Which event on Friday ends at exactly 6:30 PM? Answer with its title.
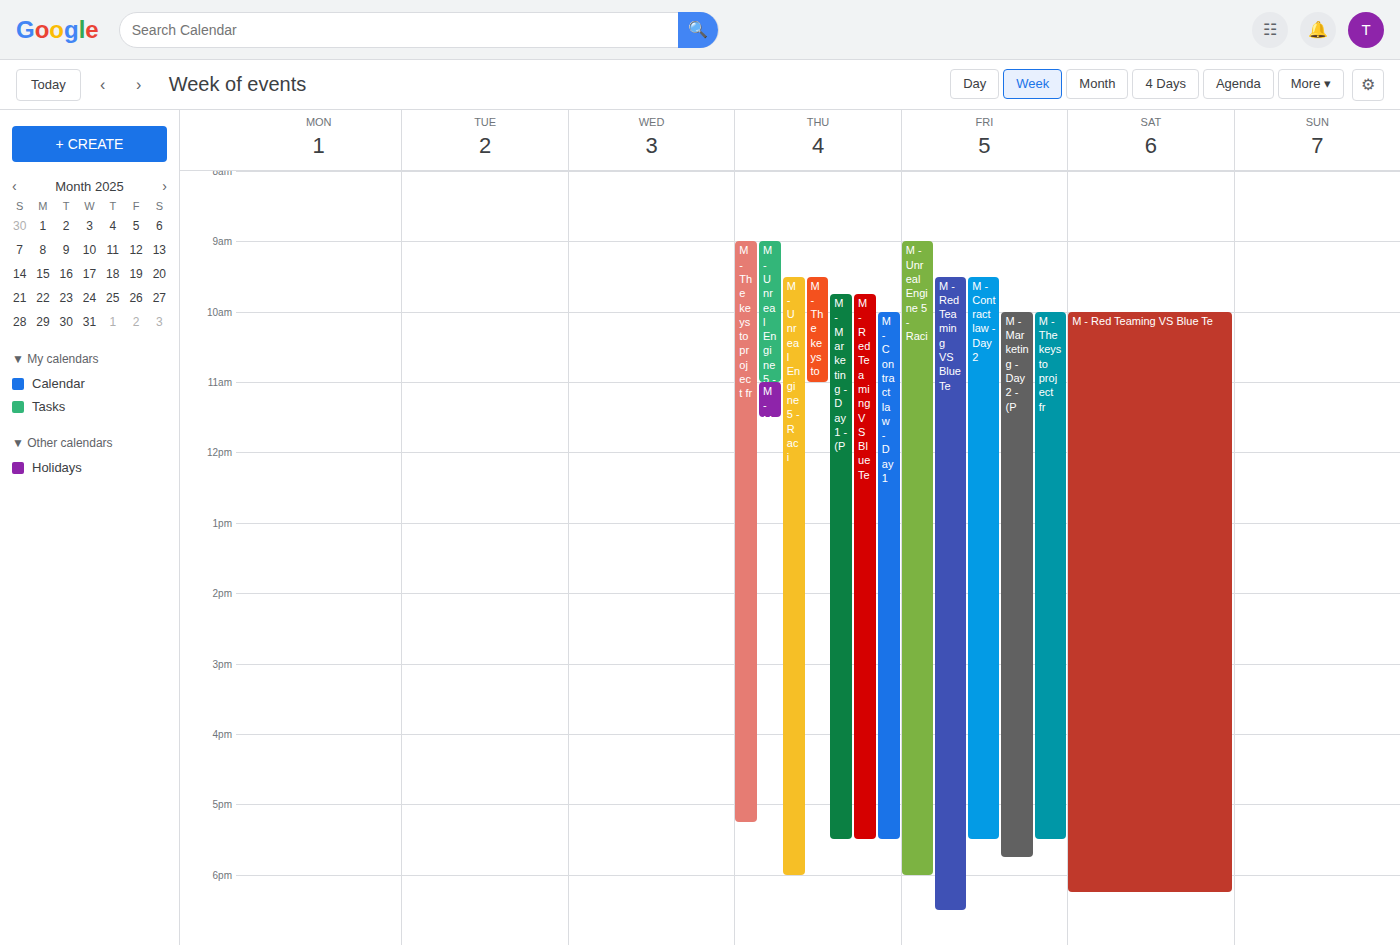
"M - Red Teaming VS Blue Te"